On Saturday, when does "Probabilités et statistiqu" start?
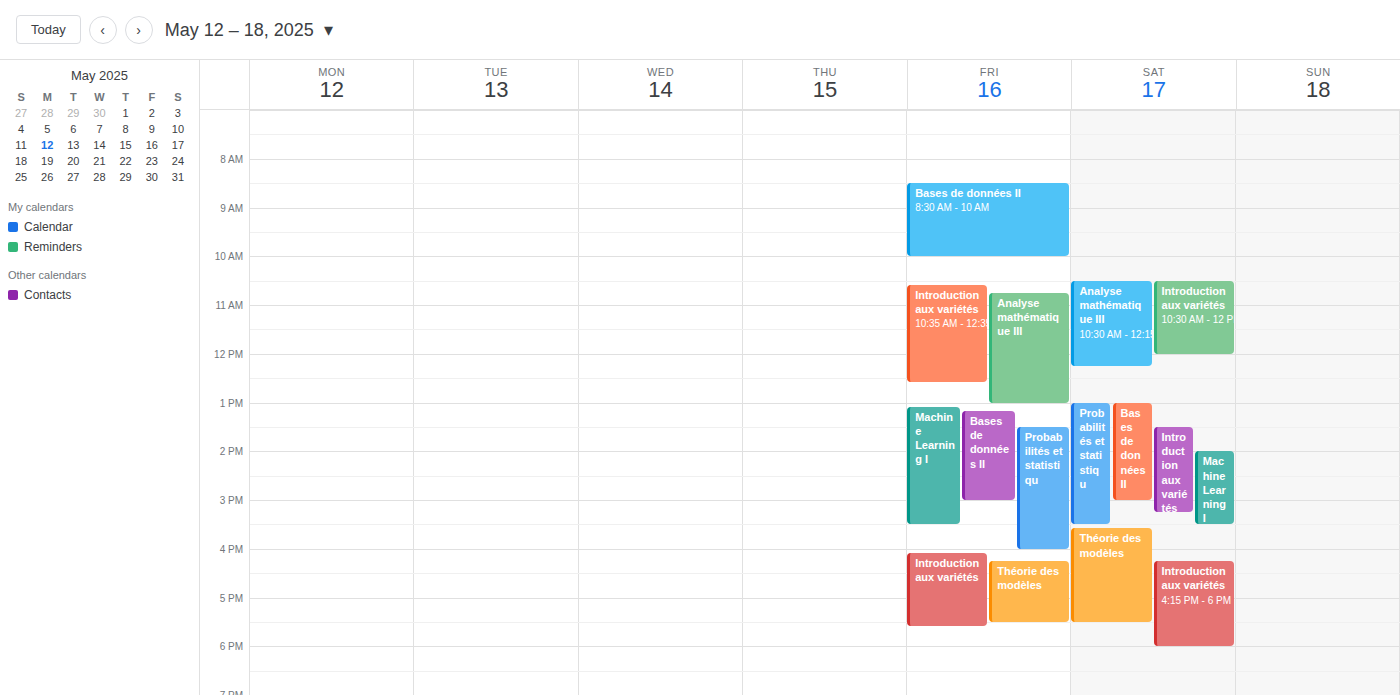
1:00 PM